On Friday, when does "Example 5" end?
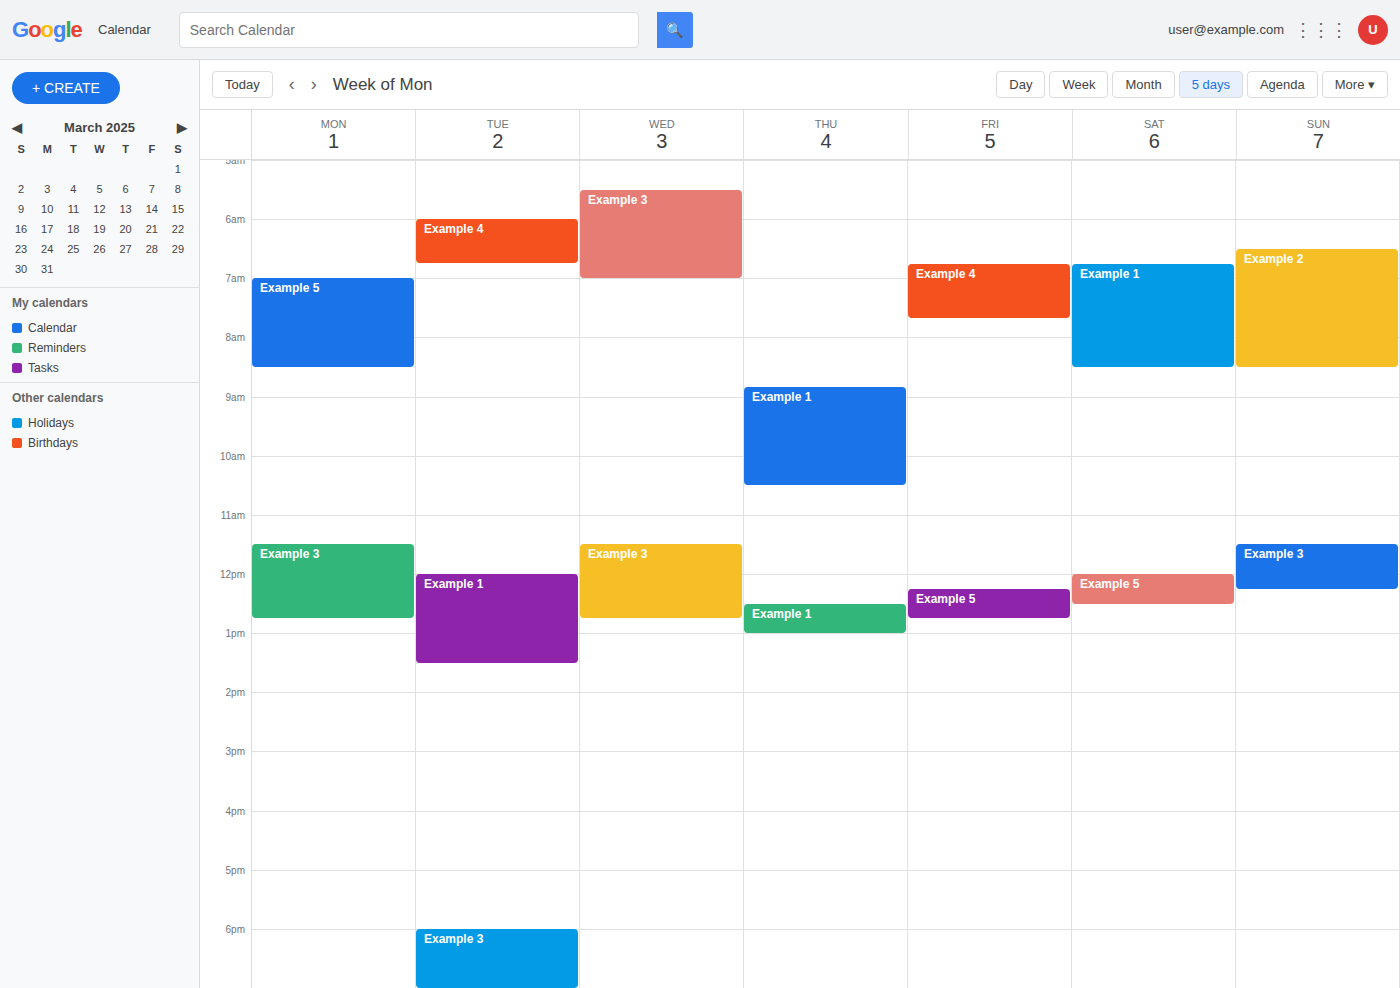
12:45 PM